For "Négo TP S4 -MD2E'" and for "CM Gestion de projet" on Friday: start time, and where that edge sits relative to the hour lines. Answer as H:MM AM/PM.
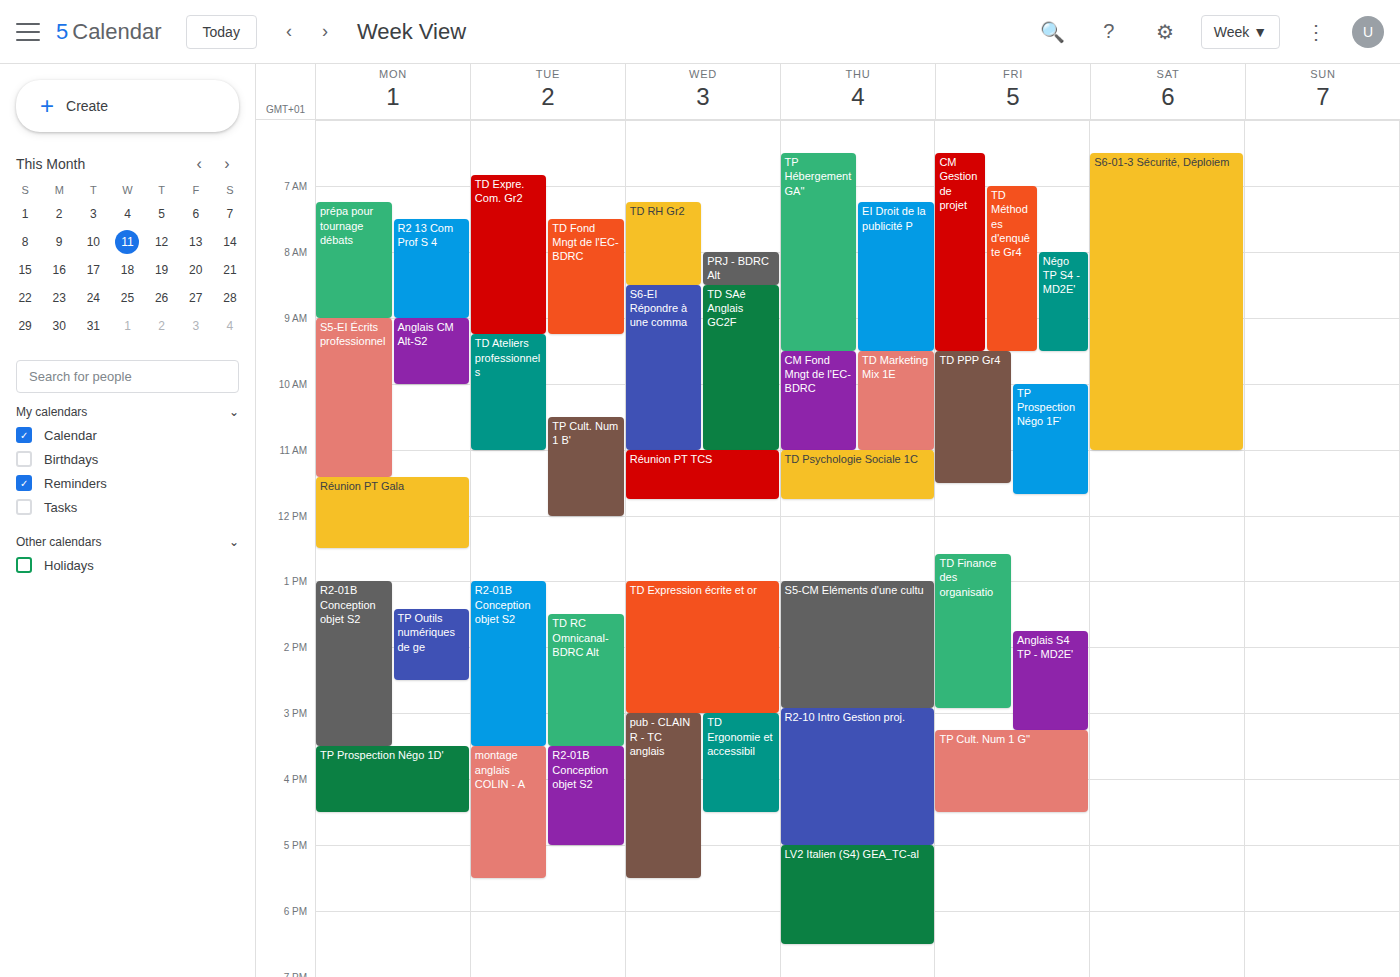
"Négo TP S4 -MD2E'": 8:00 AM, exactly on the 8 AM line. "CM Gestion de projet": 6:30 AM, halfway between the 6 AM and 7 AM lines.